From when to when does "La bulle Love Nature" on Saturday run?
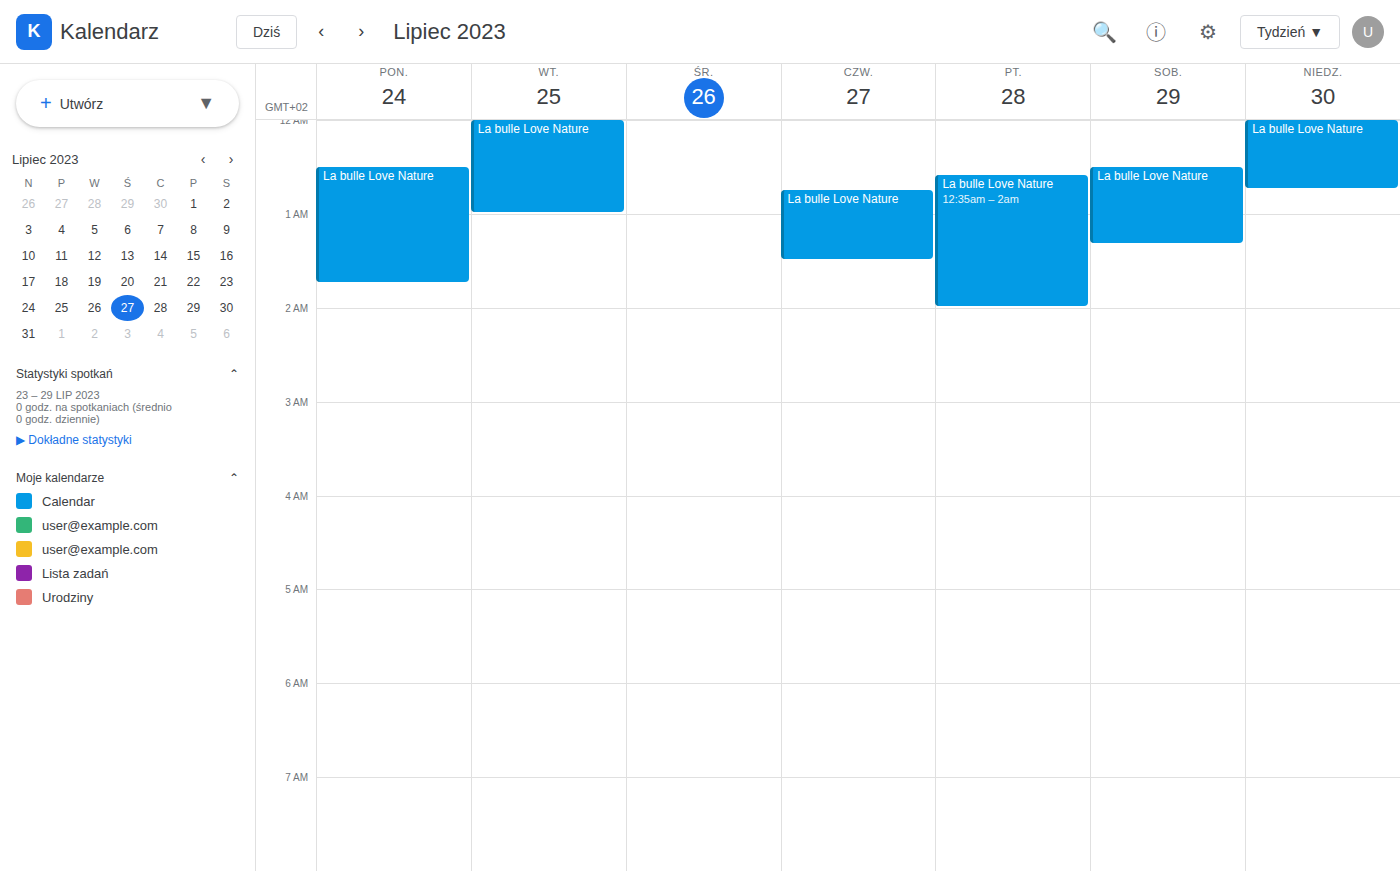
00:30 to 01:20